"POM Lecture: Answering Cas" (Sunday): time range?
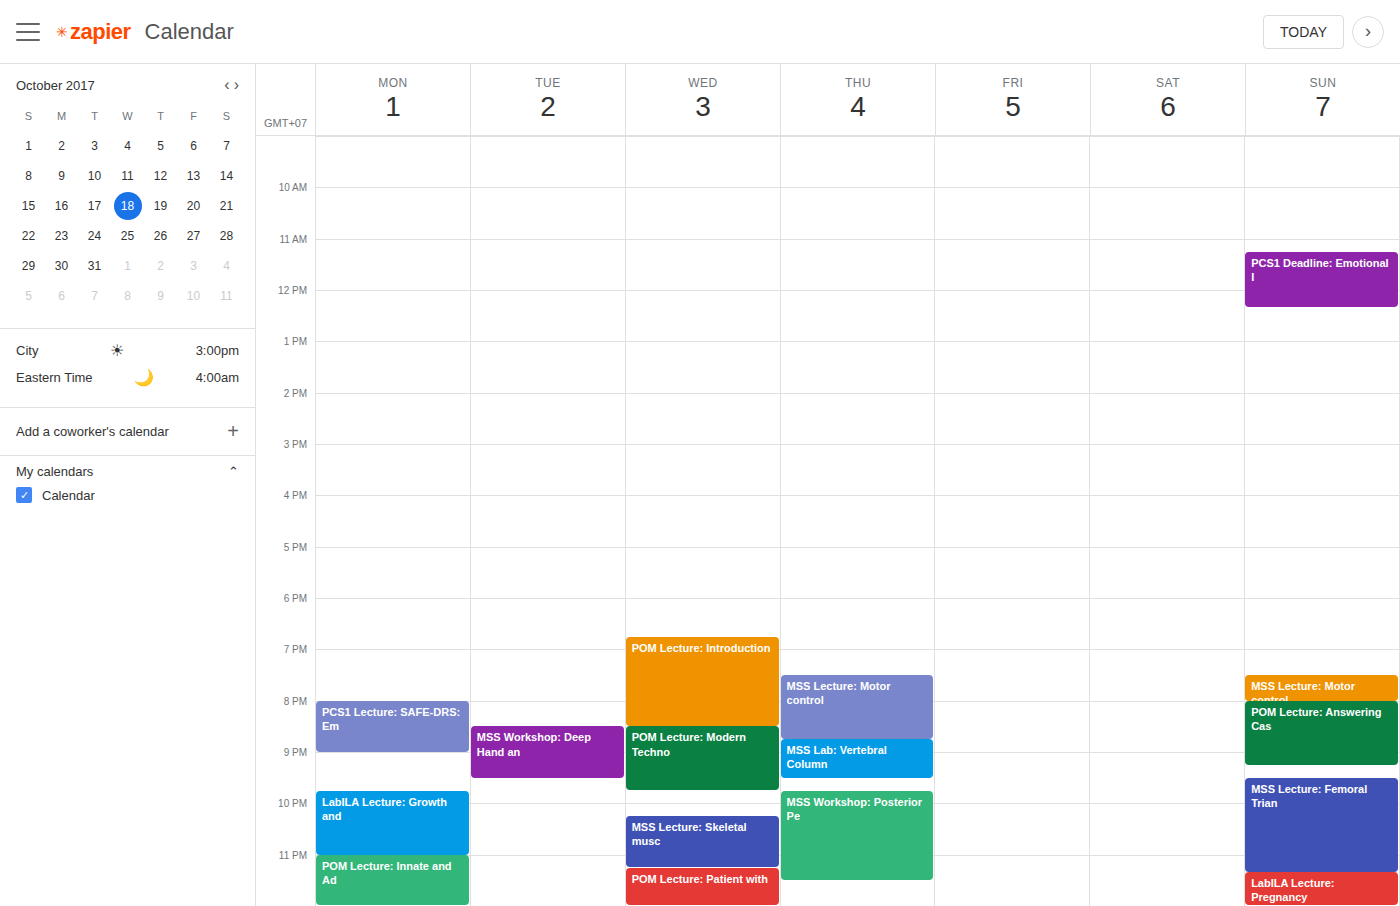
20:00 to 21:15